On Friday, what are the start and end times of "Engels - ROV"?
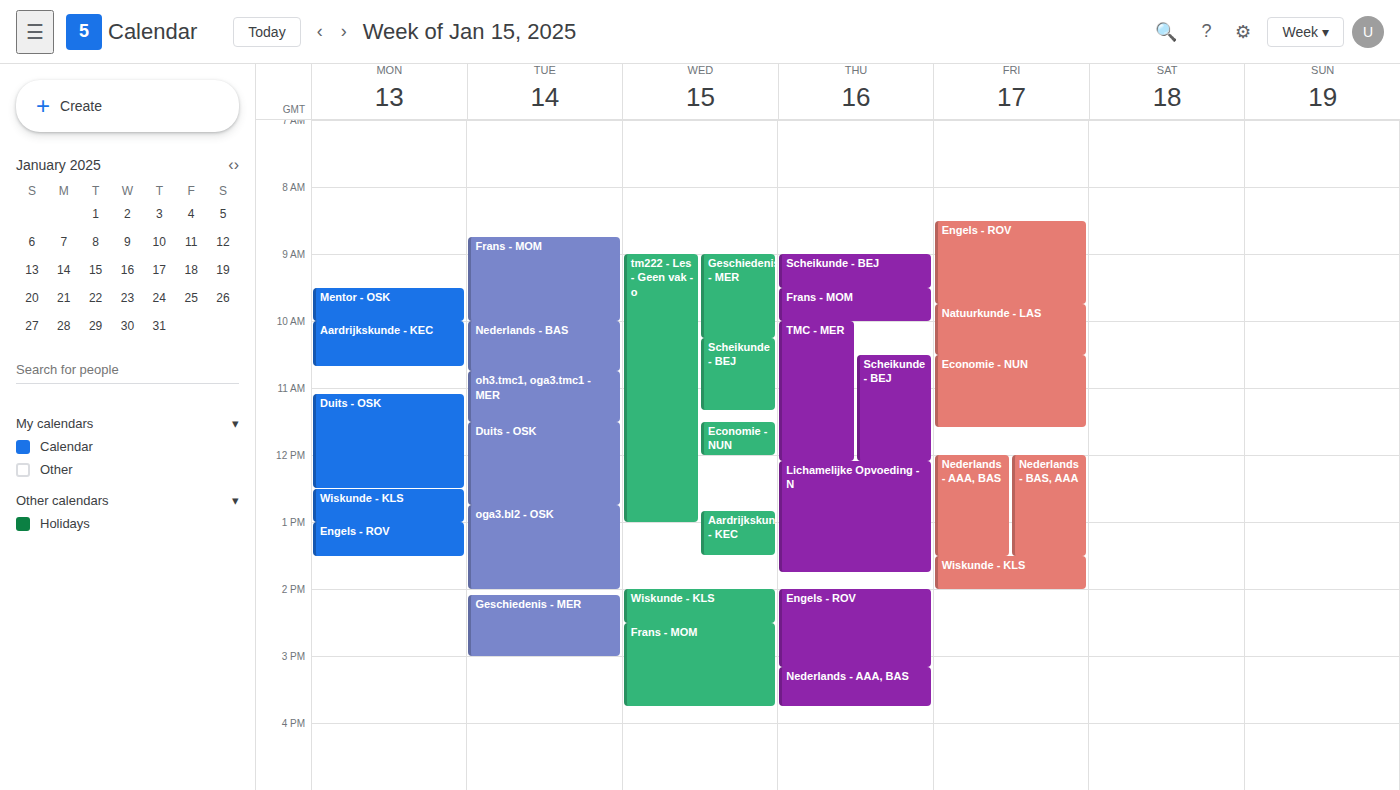
8:30 AM to 9:45 AM